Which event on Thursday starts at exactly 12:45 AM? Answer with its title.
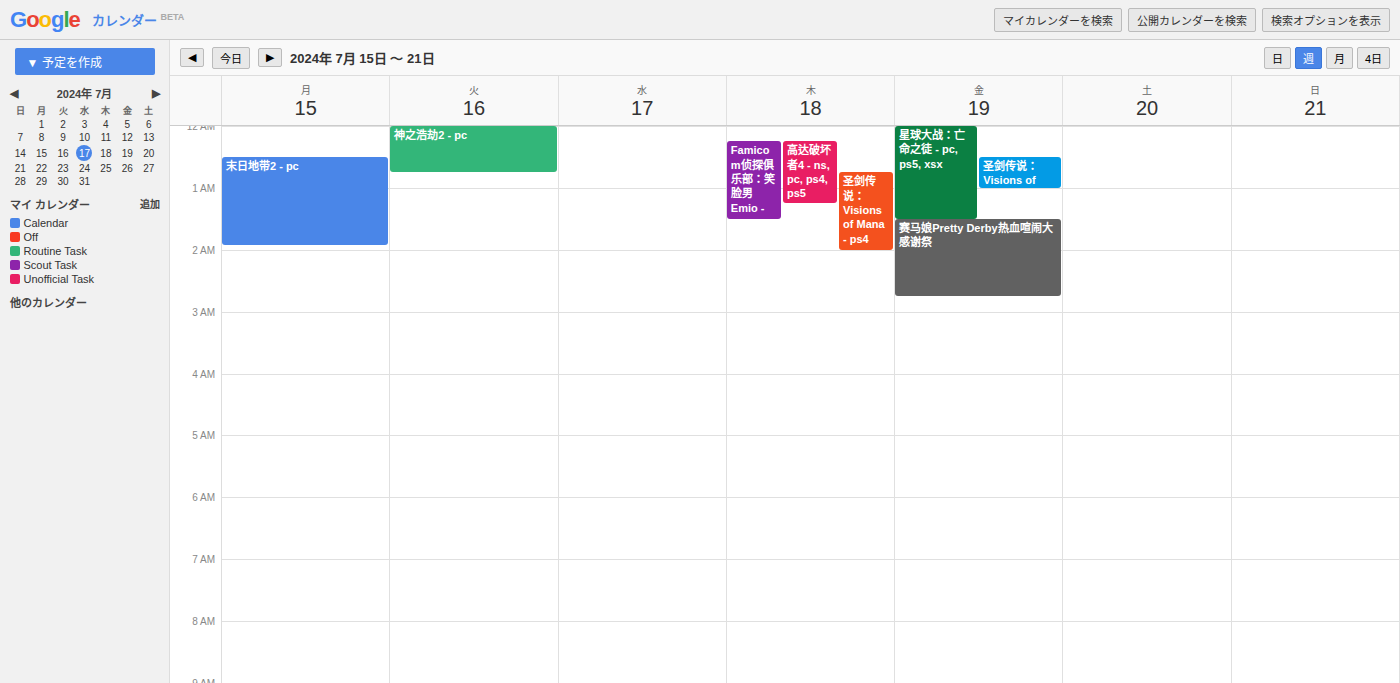
"圣剑传说：Visions of Mana - ps4"